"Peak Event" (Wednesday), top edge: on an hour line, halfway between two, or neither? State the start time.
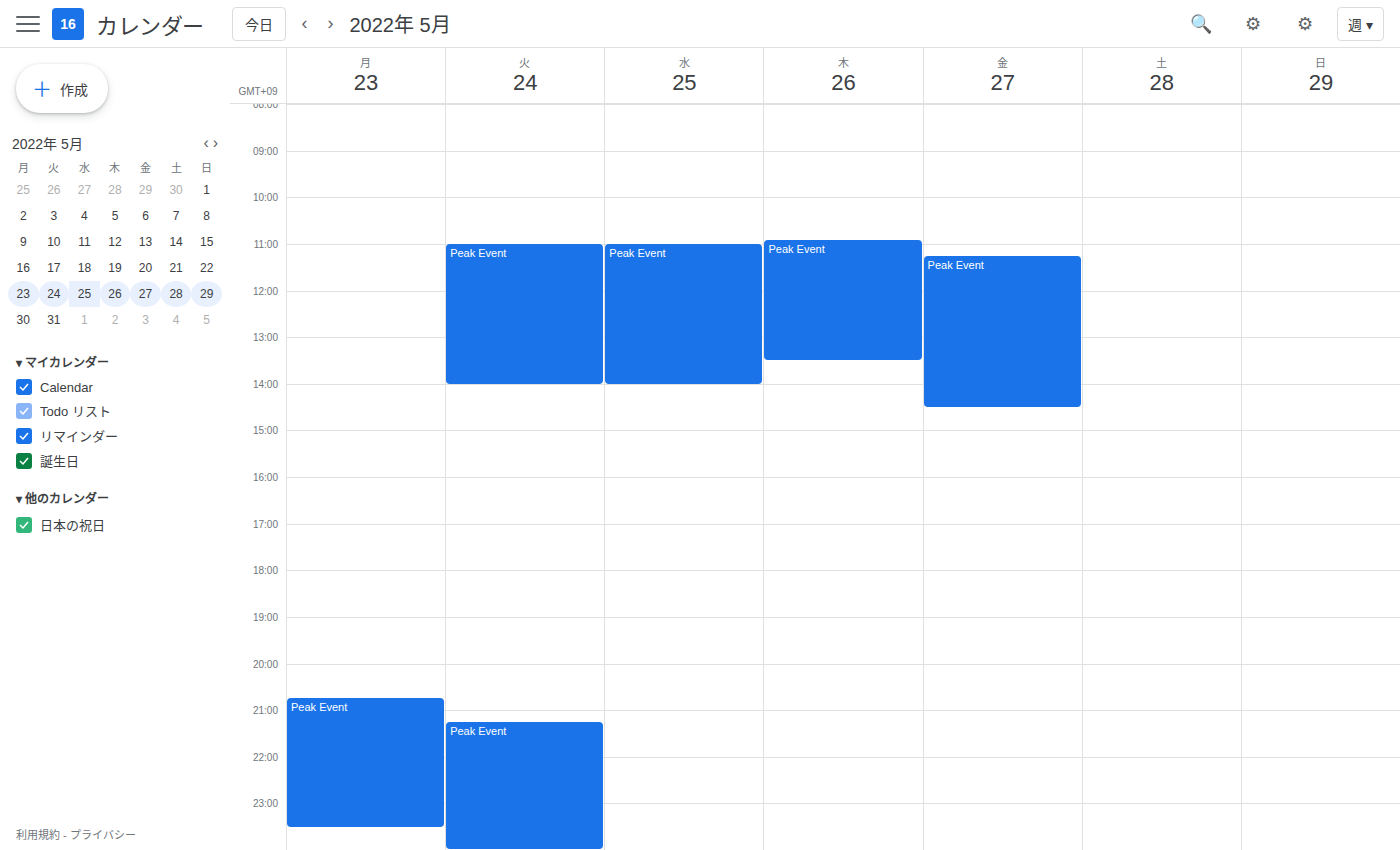
11:00 AM -- exactly on the 11 AM line.